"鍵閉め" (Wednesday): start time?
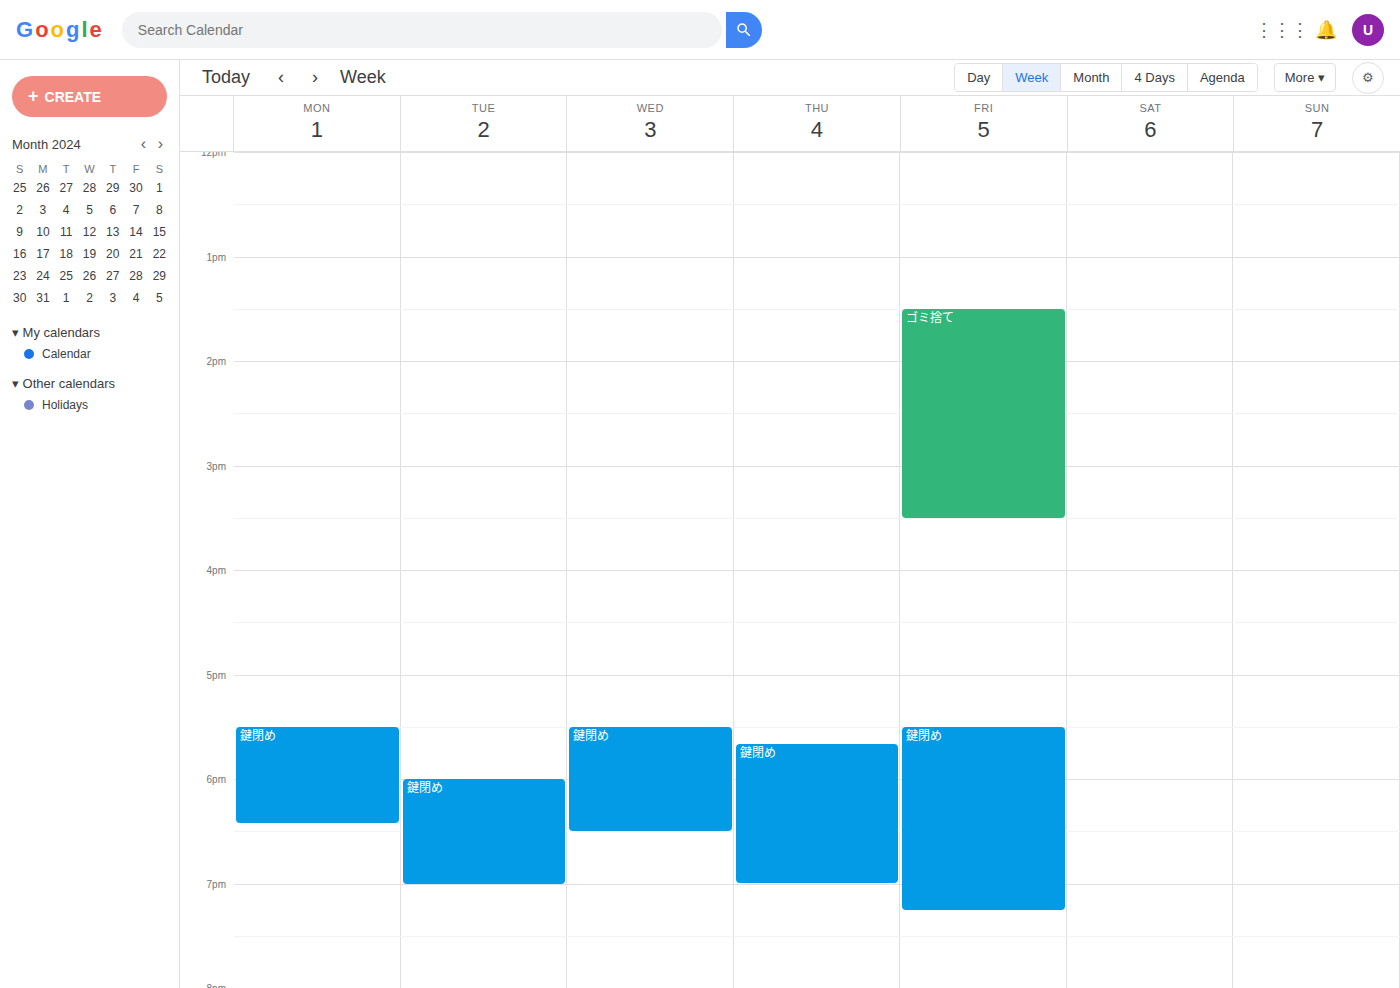
5:30 PM